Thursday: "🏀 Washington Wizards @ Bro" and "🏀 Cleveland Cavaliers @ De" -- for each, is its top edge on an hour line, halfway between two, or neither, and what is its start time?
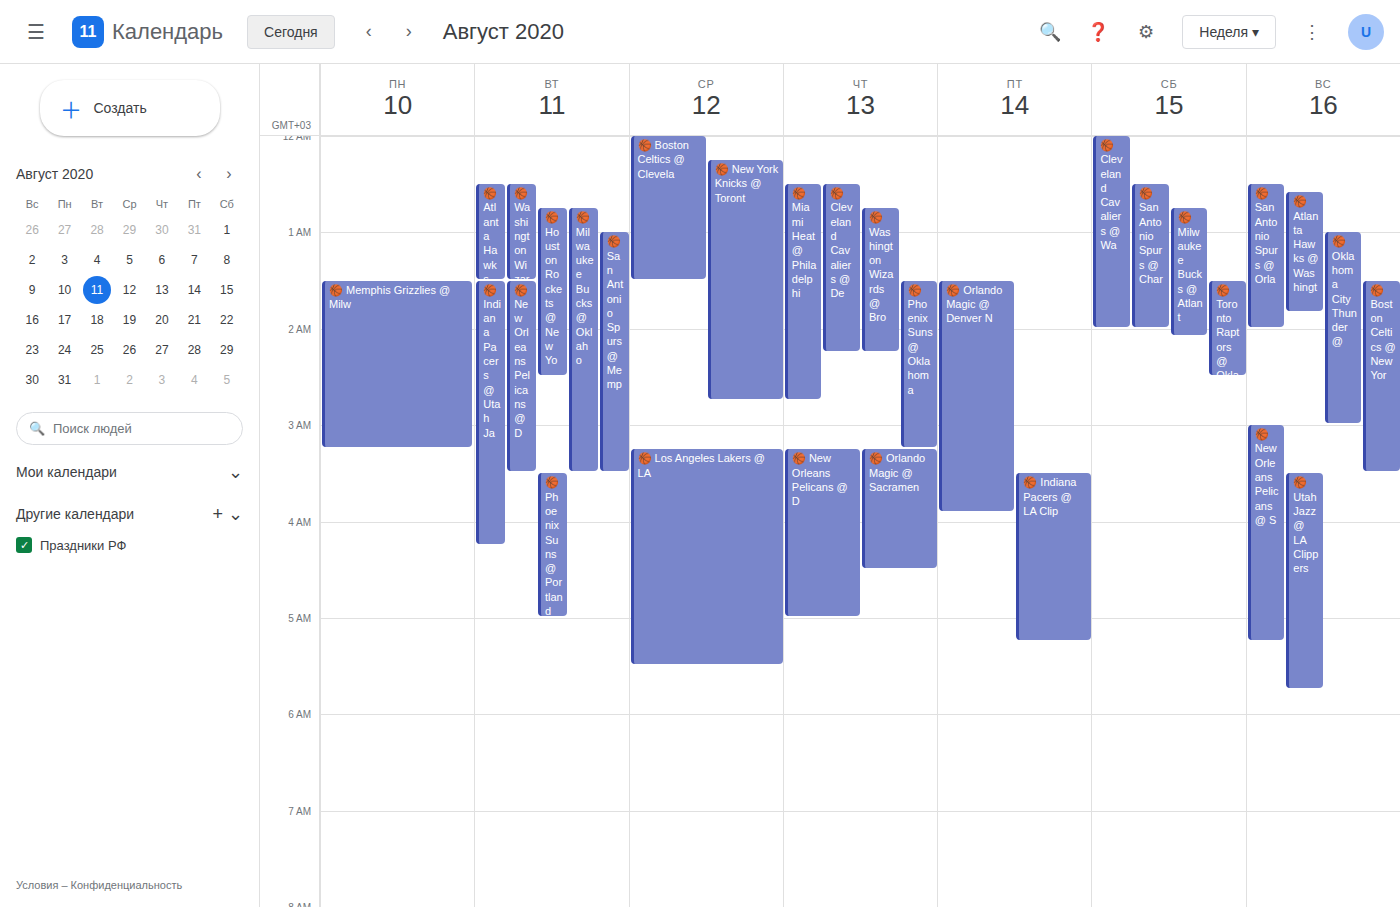
"🏀 Washington Wizards @ Bro": 12:45 AM, neither: three quarters of the way from the 12 AM line to the 1 AM line. "🏀 Cleveland Cavaliers @ De": 12:30 AM, halfway between the 12 AM and 1 AM lines.